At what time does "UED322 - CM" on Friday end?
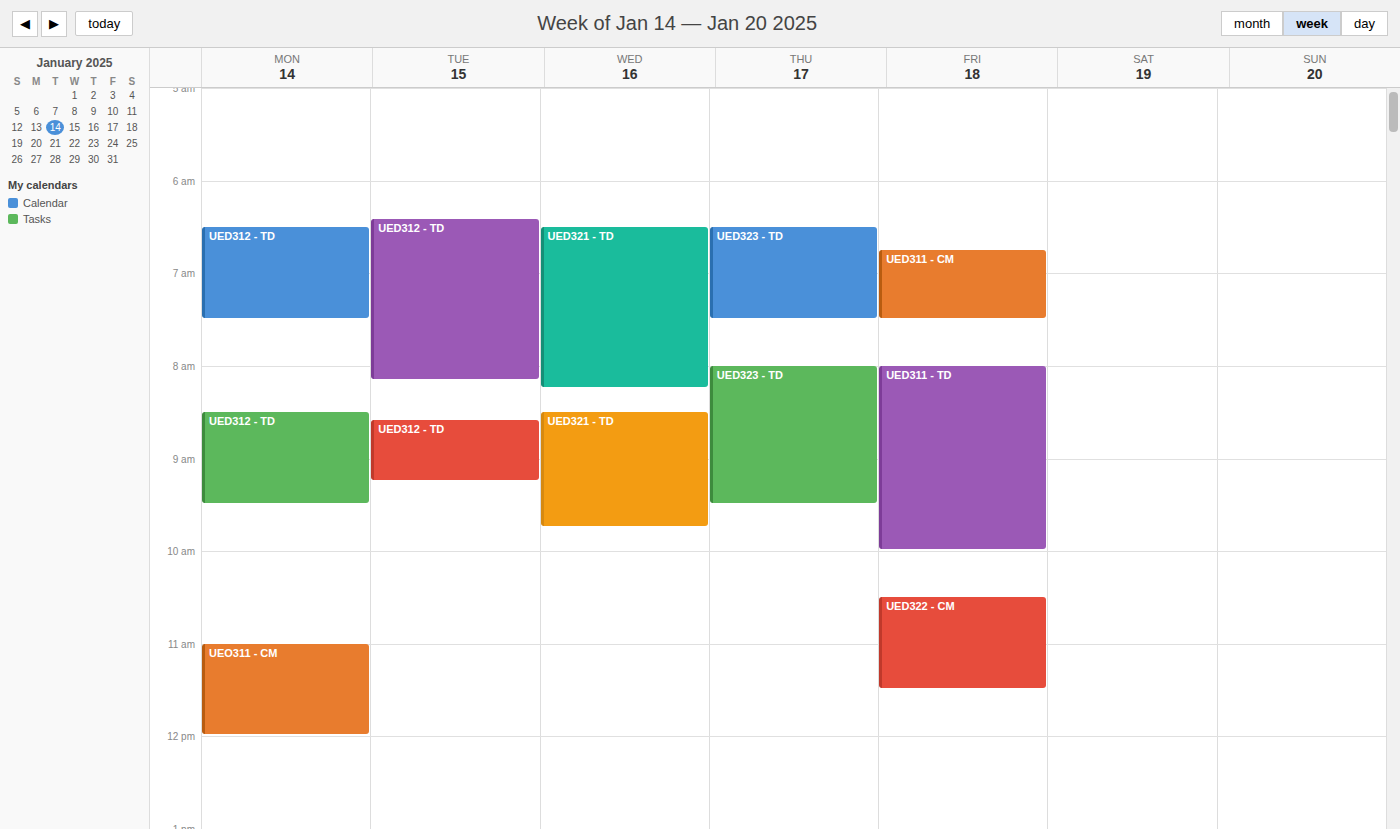
11:30